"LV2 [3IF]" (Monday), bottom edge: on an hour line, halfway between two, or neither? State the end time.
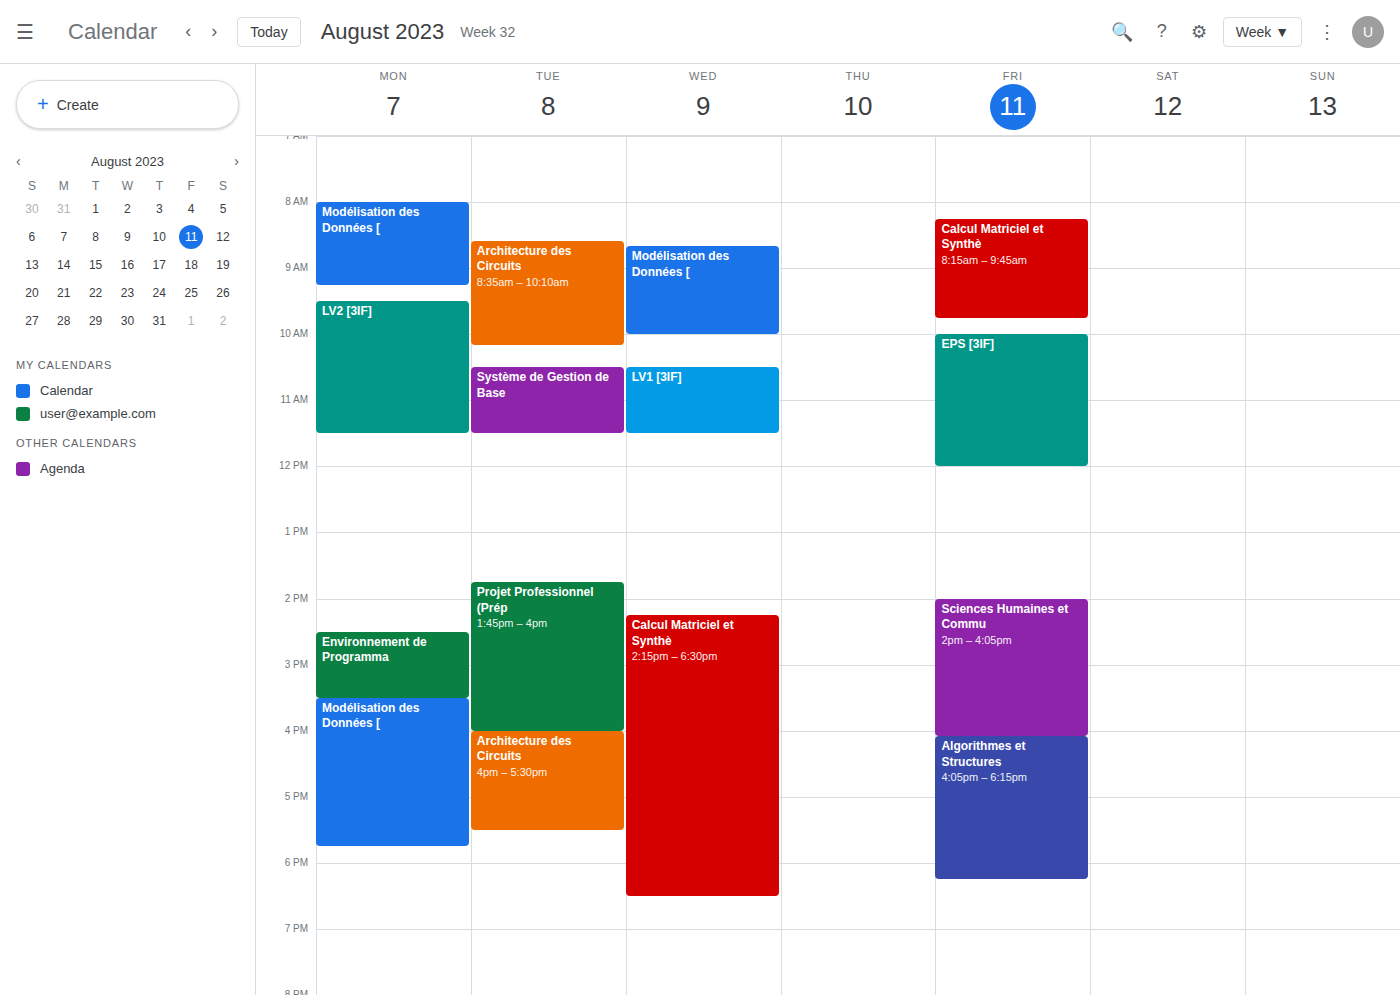
11:30 AM -- halfway between the 11 AM and 12 PM lines.